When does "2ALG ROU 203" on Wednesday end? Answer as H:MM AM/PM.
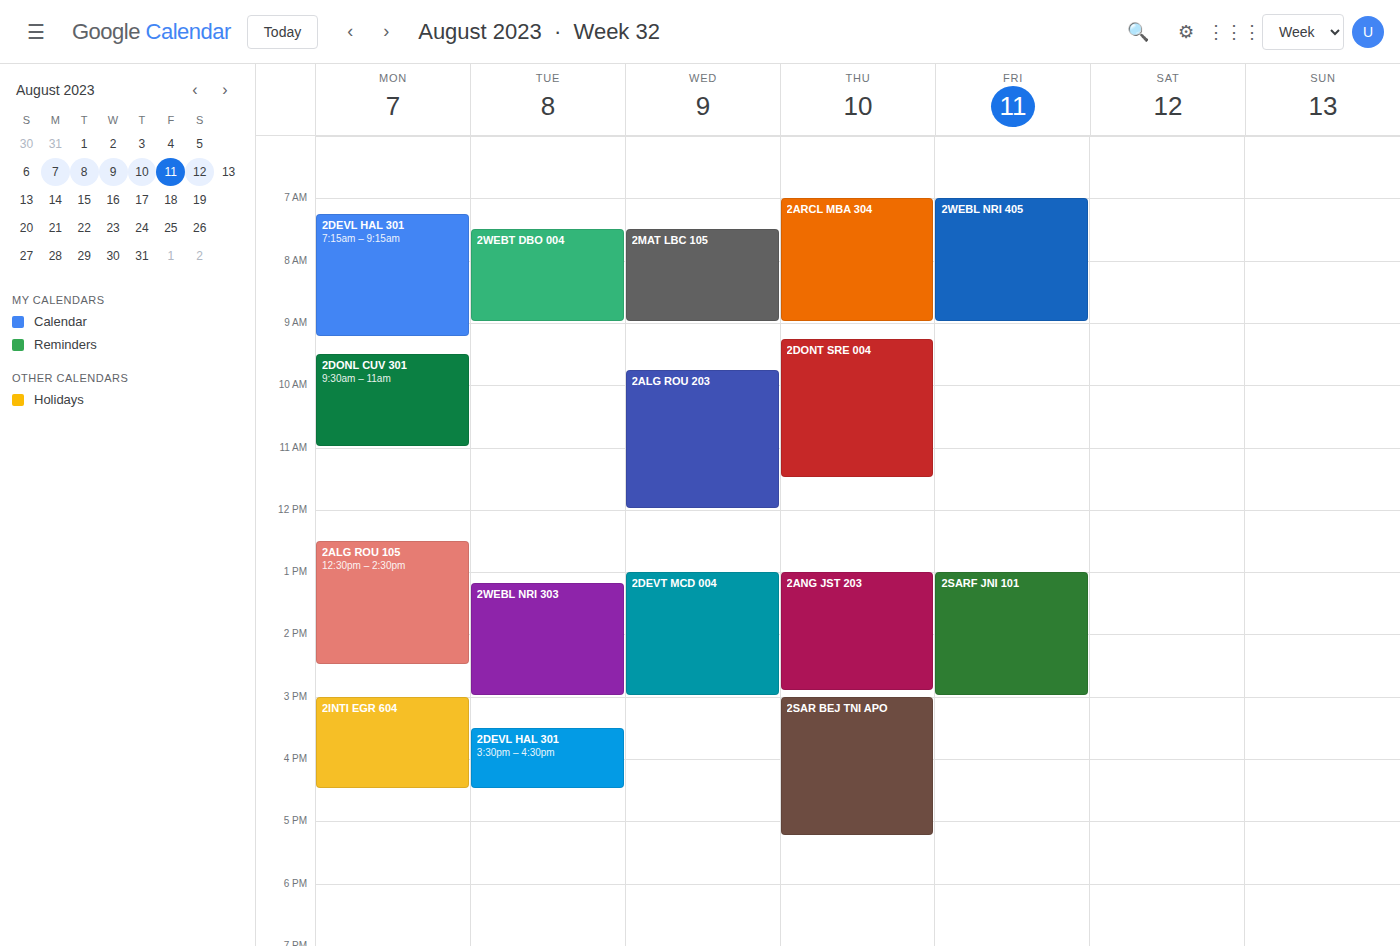
12:00 PM